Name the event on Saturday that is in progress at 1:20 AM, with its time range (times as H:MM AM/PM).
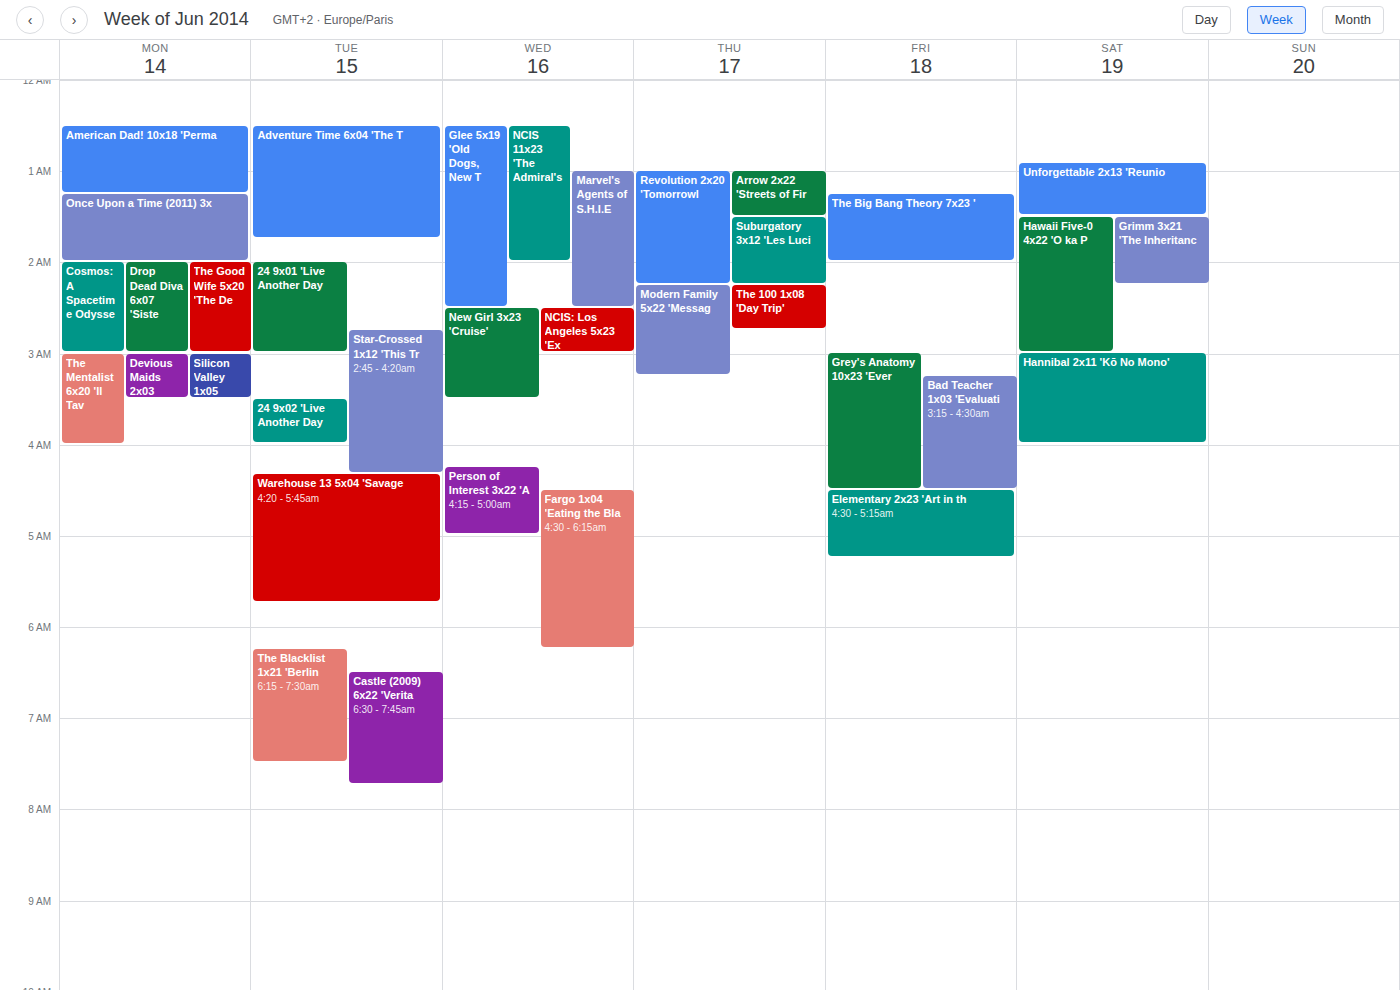
"Unforgettable 2x13 'Reunio", 12:55 AM to 1:30 AM